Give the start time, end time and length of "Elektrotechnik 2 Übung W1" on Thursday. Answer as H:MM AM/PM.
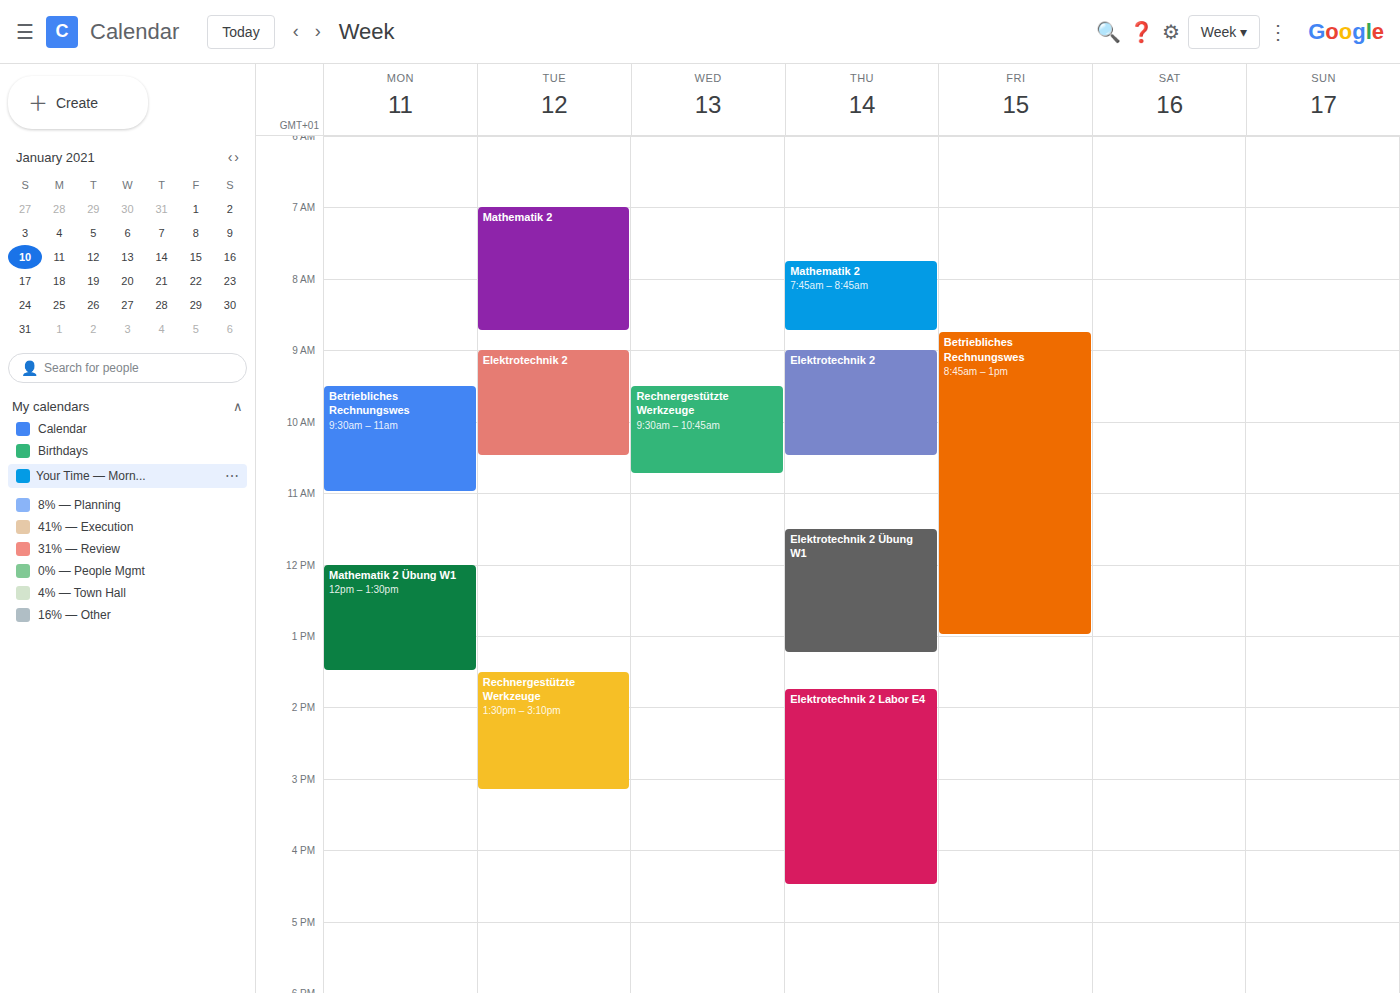
11:30 AM to 1:15 PM, 1 hour 45 minutes